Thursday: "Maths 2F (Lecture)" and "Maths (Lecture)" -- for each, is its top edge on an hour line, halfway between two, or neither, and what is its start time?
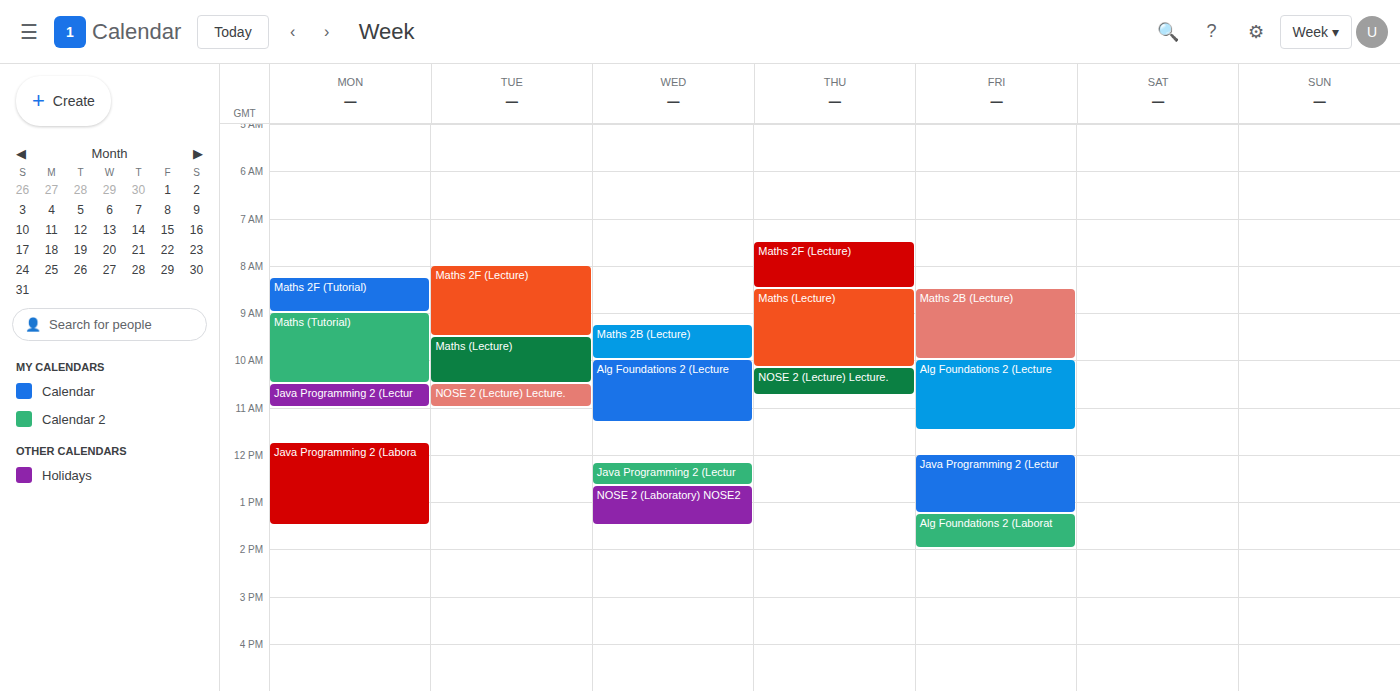
"Maths 2F (Lecture)": 7:30 AM, halfway between the 7 AM and 8 AM lines. "Maths (Lecture)": 8:30 AM, halfway between the 8 AM and 9 AM lines.